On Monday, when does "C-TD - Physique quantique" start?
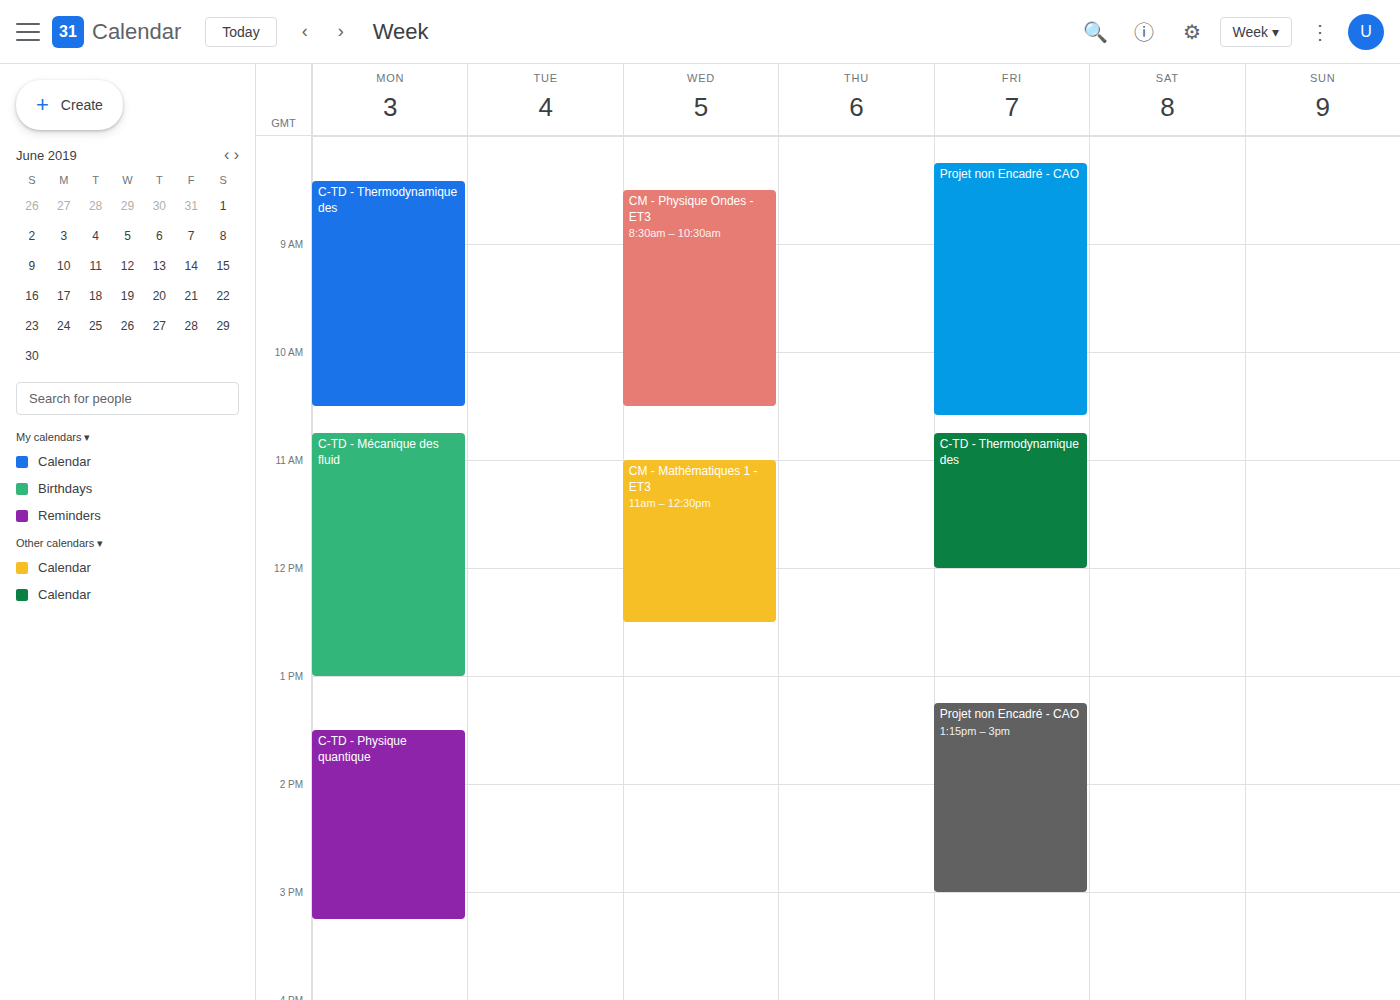
1:30 PM